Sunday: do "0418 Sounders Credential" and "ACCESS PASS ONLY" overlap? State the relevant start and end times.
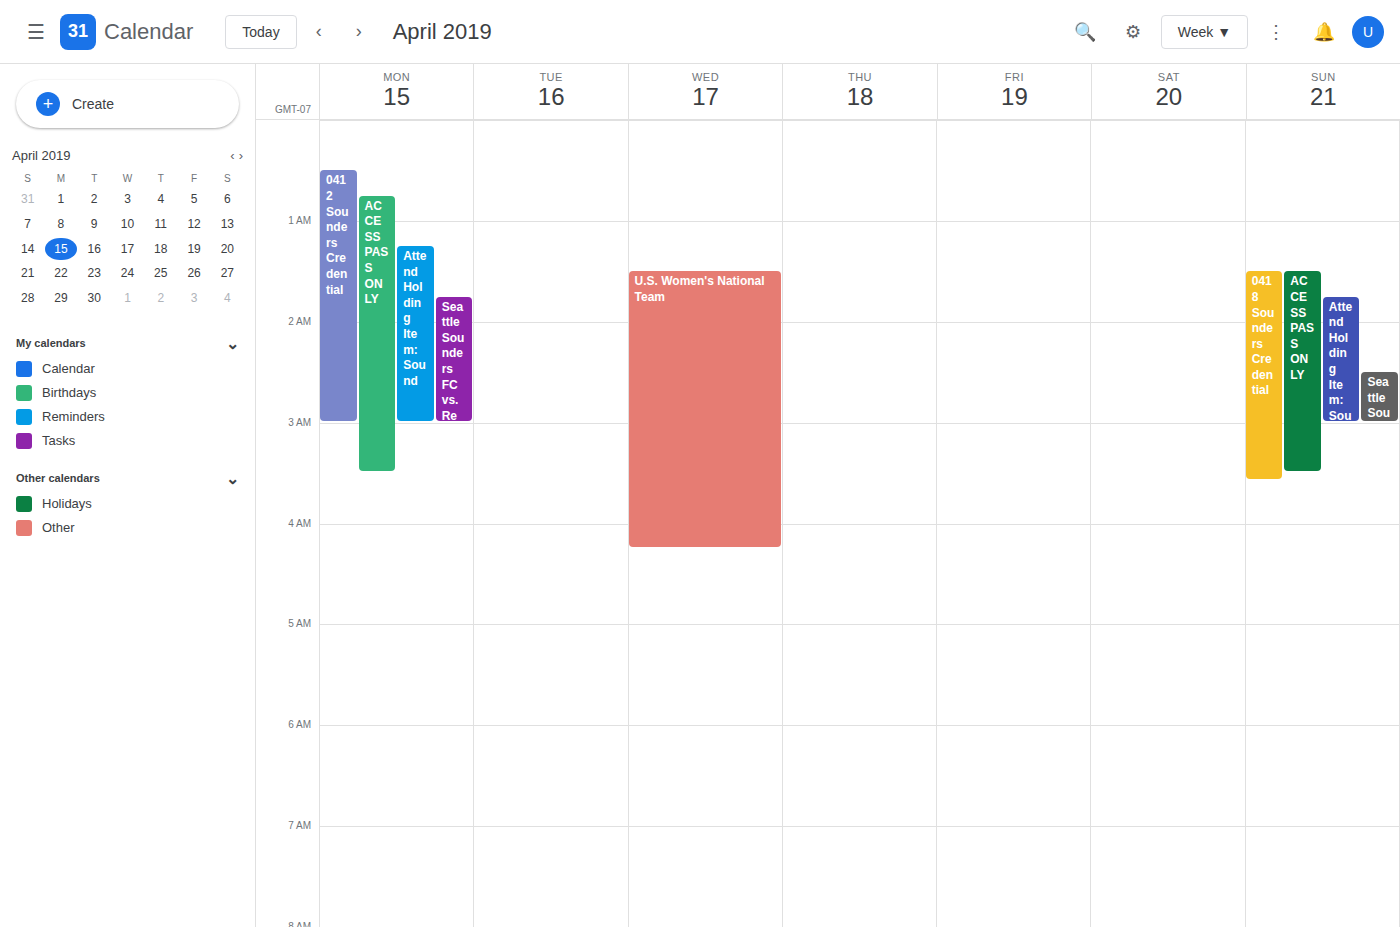
"0418 Sounders Credential" starts at 01:30, before "ACCESS PASS ONLY" ends at 03:30 -- they overlap.